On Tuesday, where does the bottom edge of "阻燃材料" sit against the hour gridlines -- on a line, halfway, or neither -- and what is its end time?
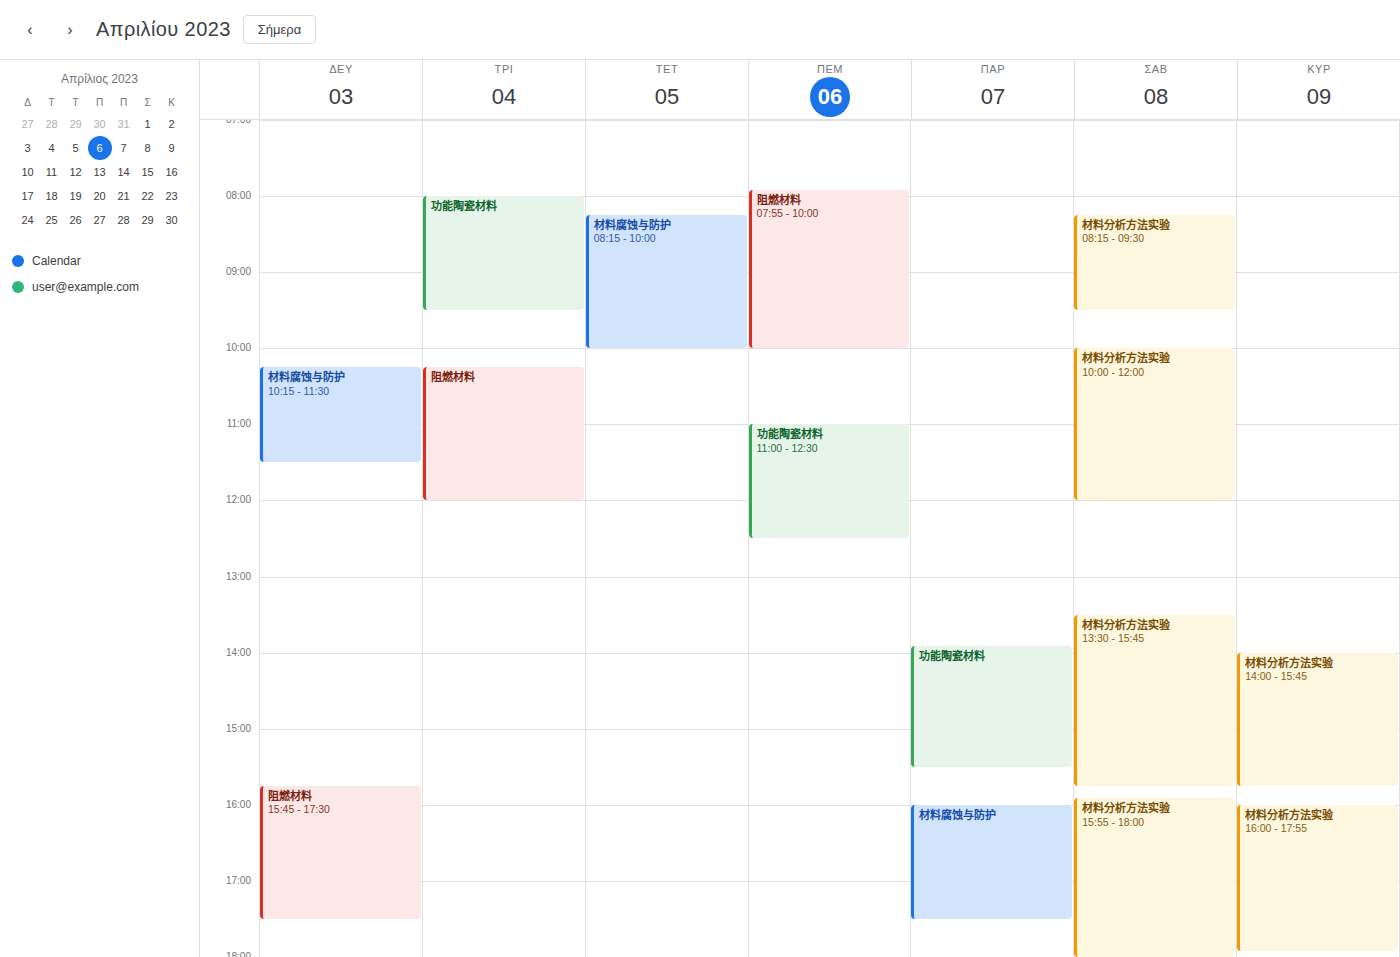
12:00 PM -- exactly on the 12 PM line.